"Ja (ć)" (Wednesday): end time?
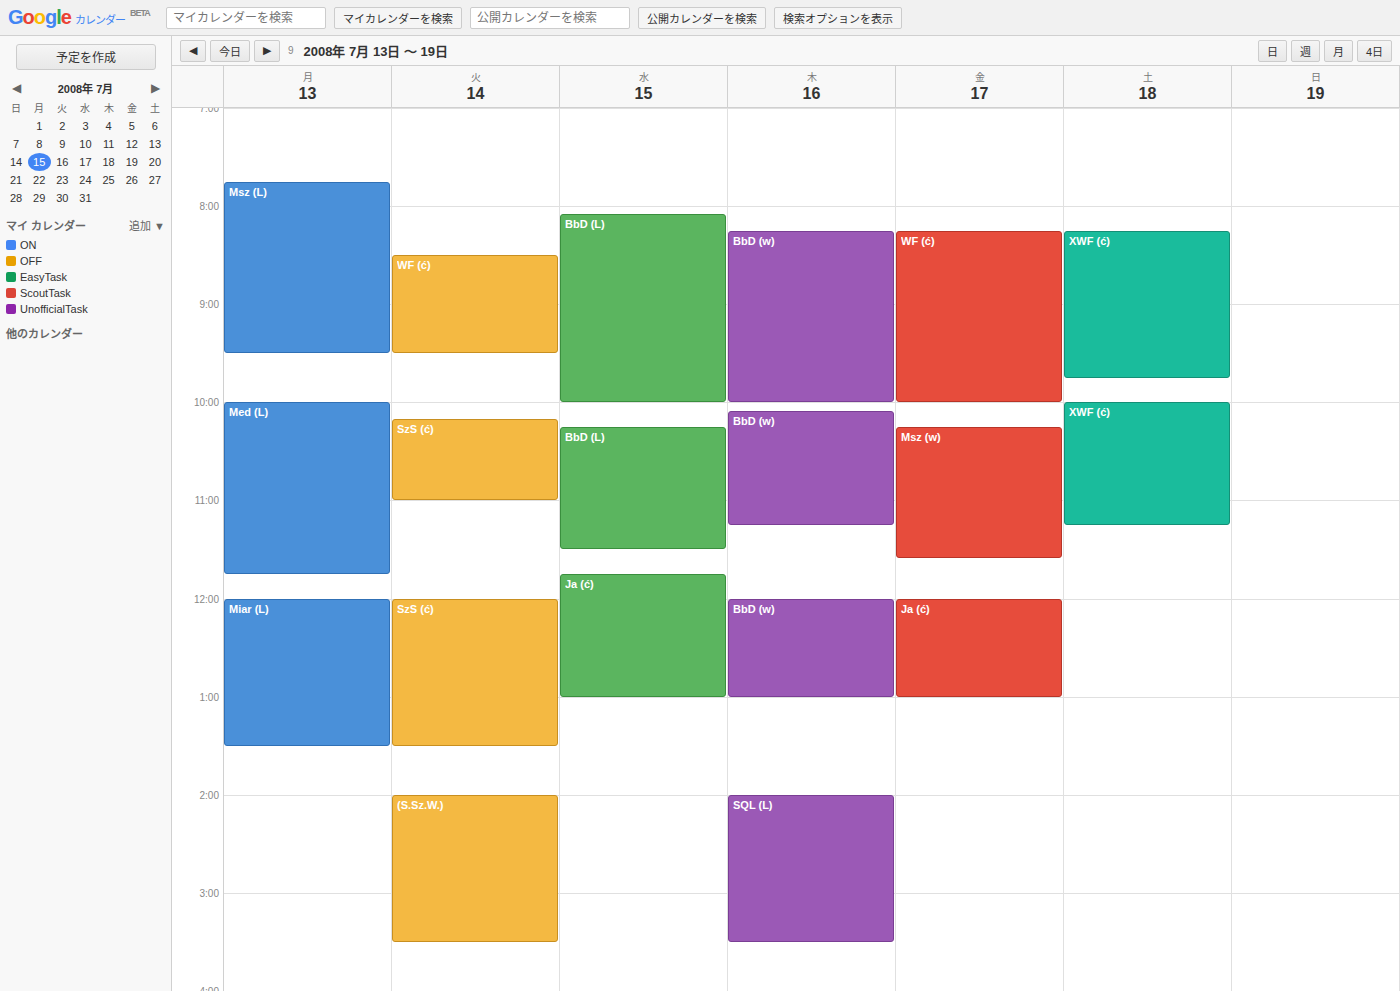
1:00 PM